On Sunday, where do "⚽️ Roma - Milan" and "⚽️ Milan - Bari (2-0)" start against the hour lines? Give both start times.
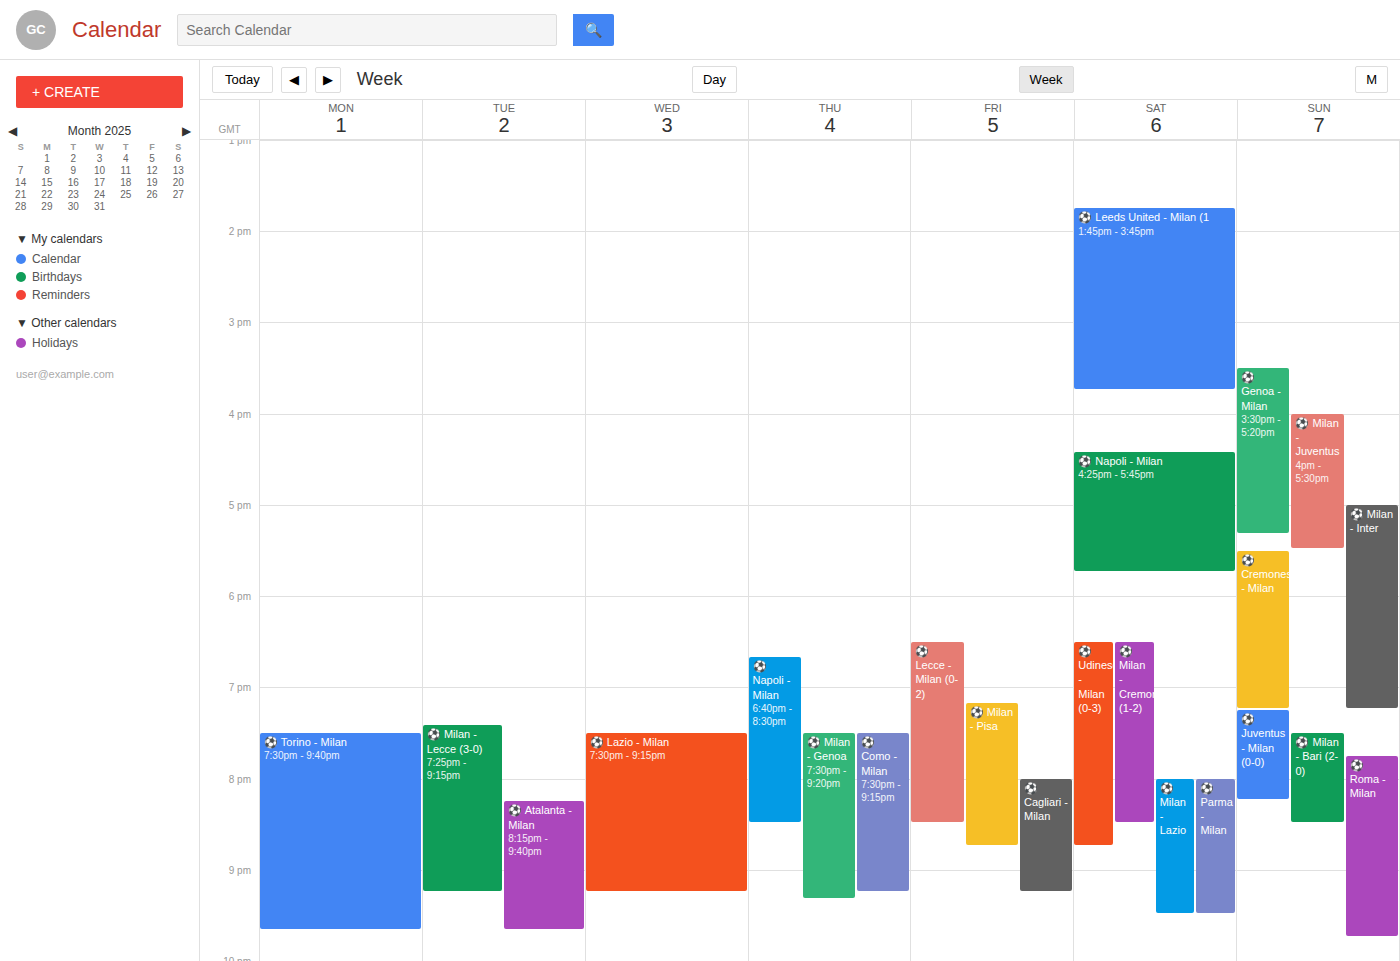
"⚽️ Roma - Milan": 7:45 PM, neither: three quarters of the way from the 7 PM line to the 8 PM line. "⚽️ Milan - Bari (2-0)": 7:30 PM, halfway between the 7 PM and 8 PM lines.